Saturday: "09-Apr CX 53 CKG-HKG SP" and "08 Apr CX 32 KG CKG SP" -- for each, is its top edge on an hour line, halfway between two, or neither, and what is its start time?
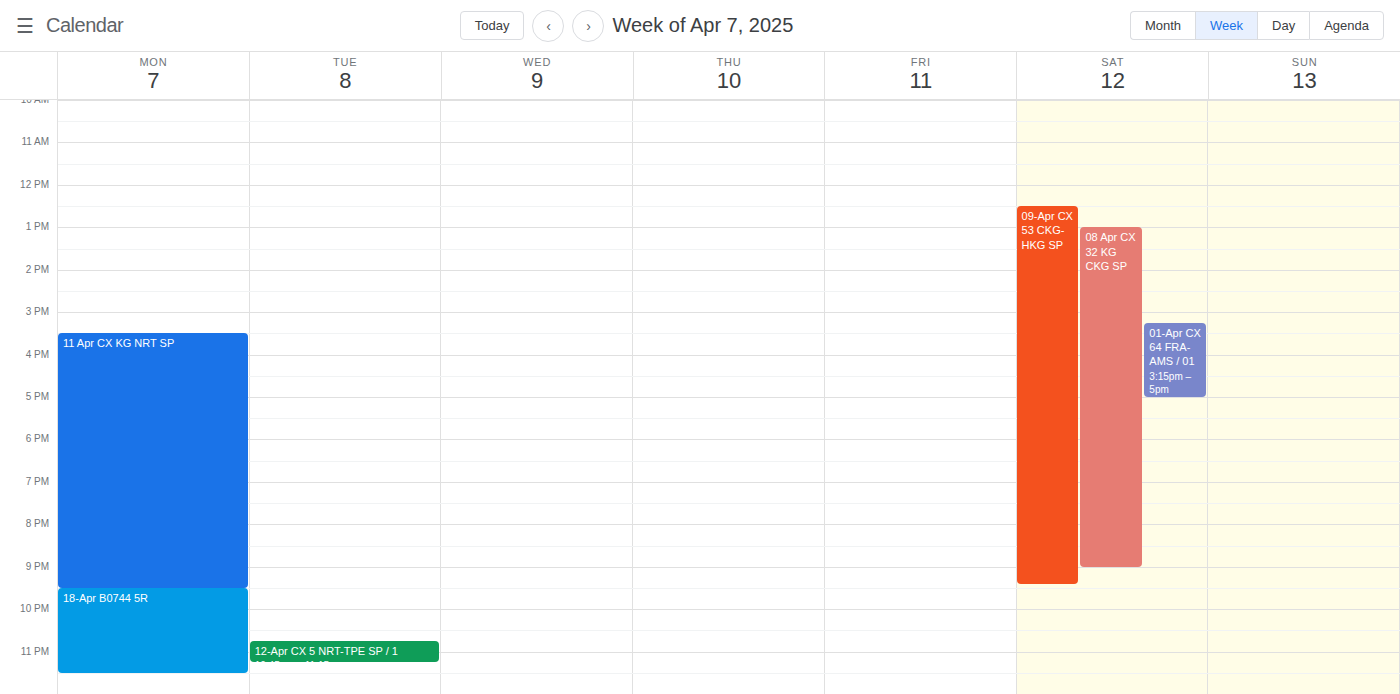
"09-Apr CX 53 CKG-HKG SP": 12:30 PM, halfway between the 12 PM and 1 PM lines. "08 Apr CX 32 KG CKG SP": 1:00 PM, exactly on the 1 PM line.